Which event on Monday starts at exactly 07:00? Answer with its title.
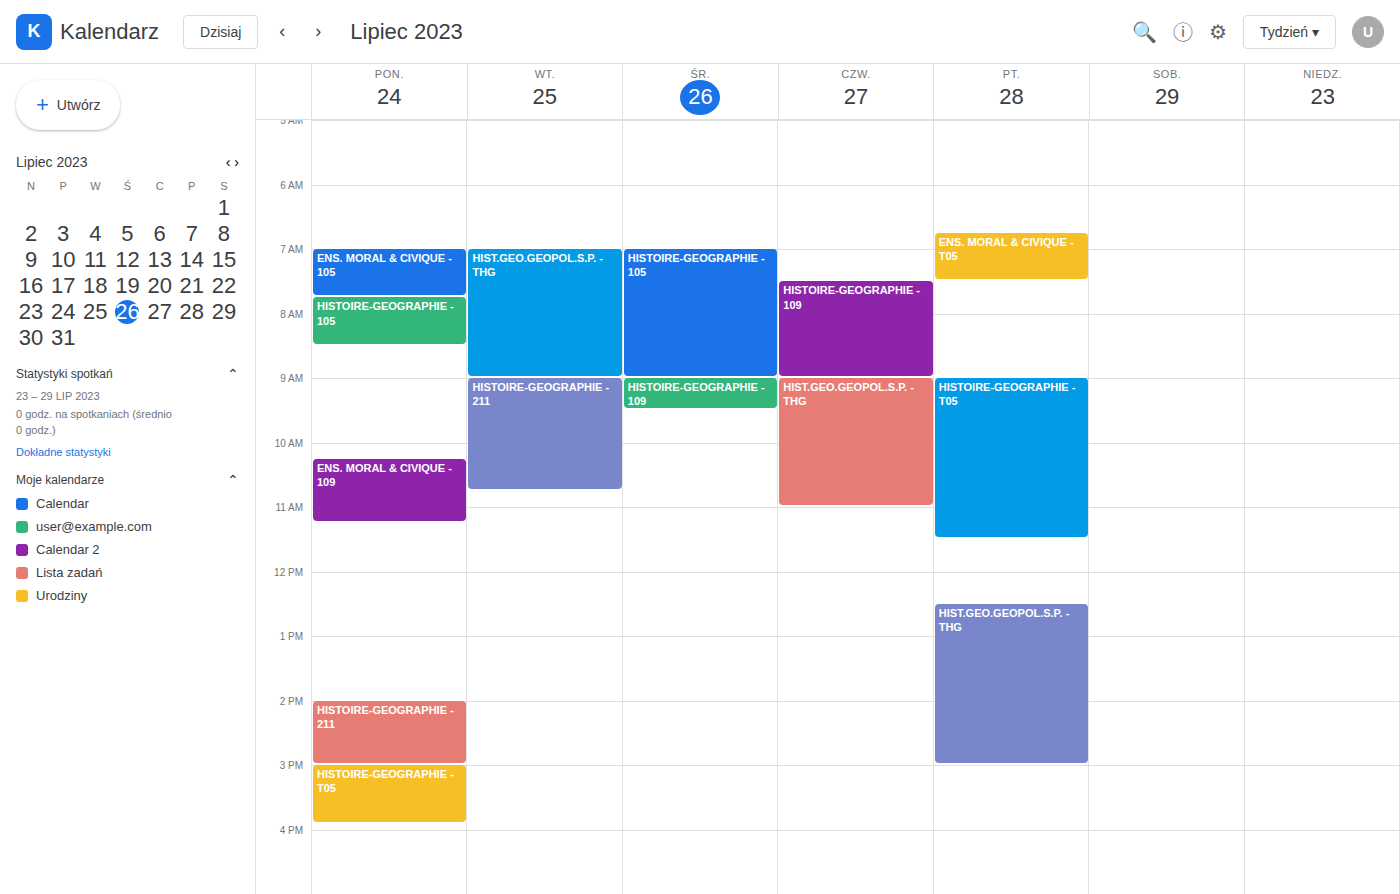
"ENS. MORAL & CIVIQUE - 105"